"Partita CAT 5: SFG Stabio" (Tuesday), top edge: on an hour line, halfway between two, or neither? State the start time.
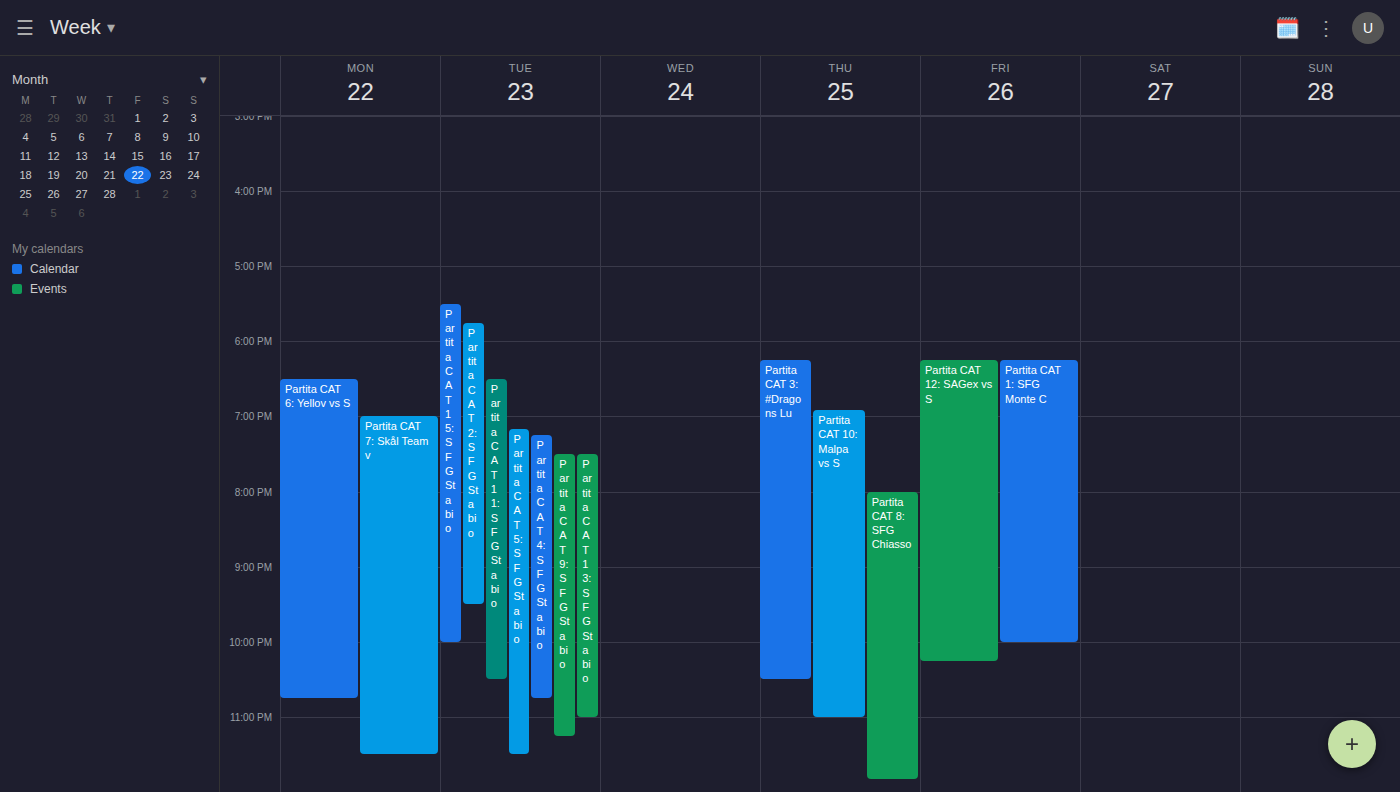
7:10 PM -- neither: 10 minutes below the 7 PM line and 50 minutes above the 8 PM line.